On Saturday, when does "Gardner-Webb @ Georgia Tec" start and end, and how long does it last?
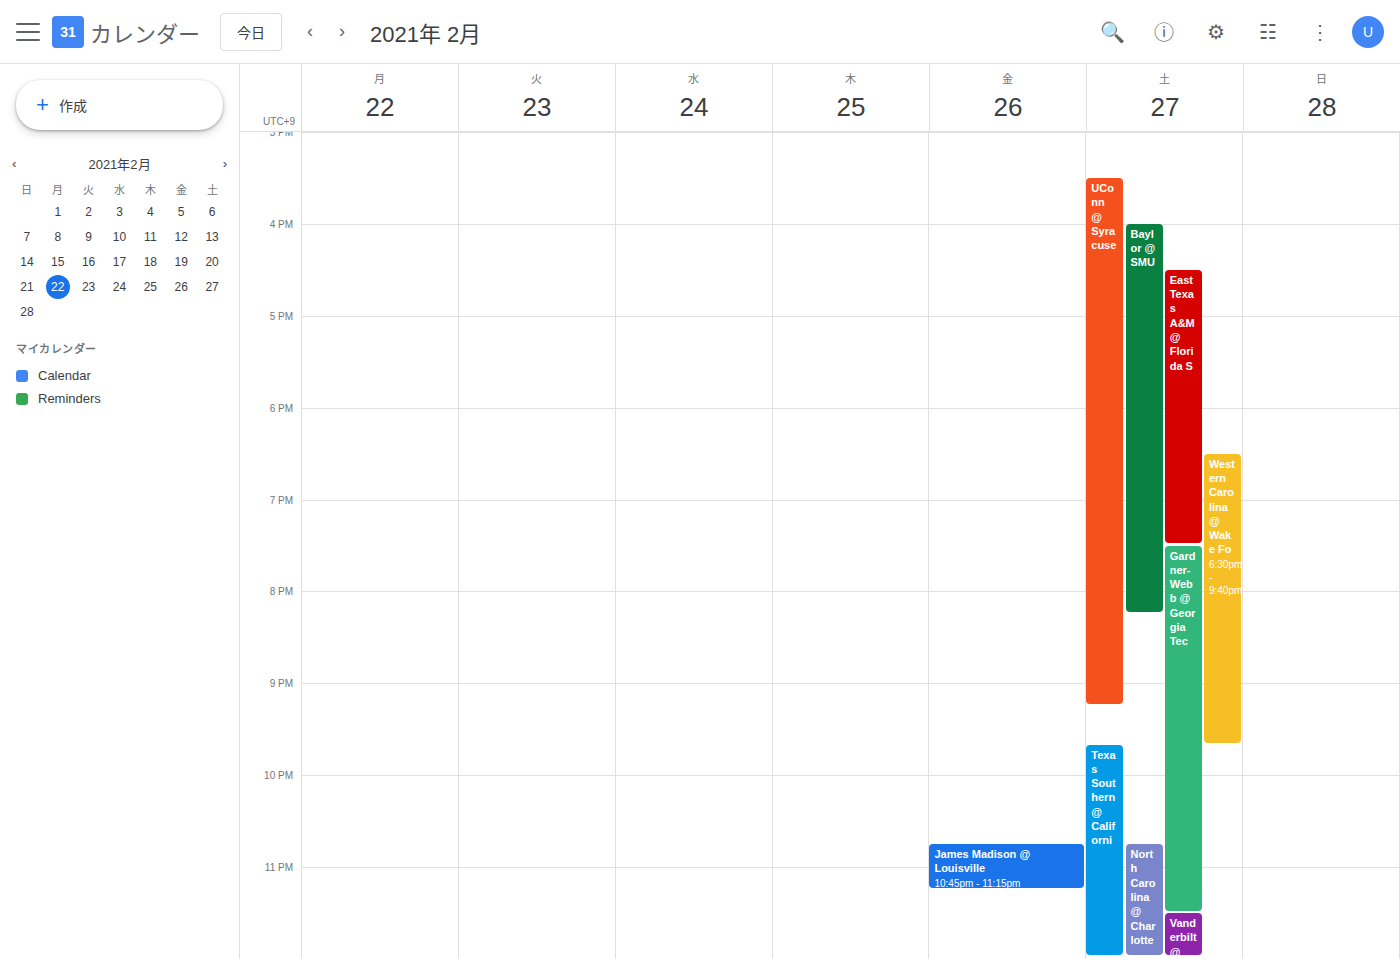
19:30 to 23:30, 4 hours